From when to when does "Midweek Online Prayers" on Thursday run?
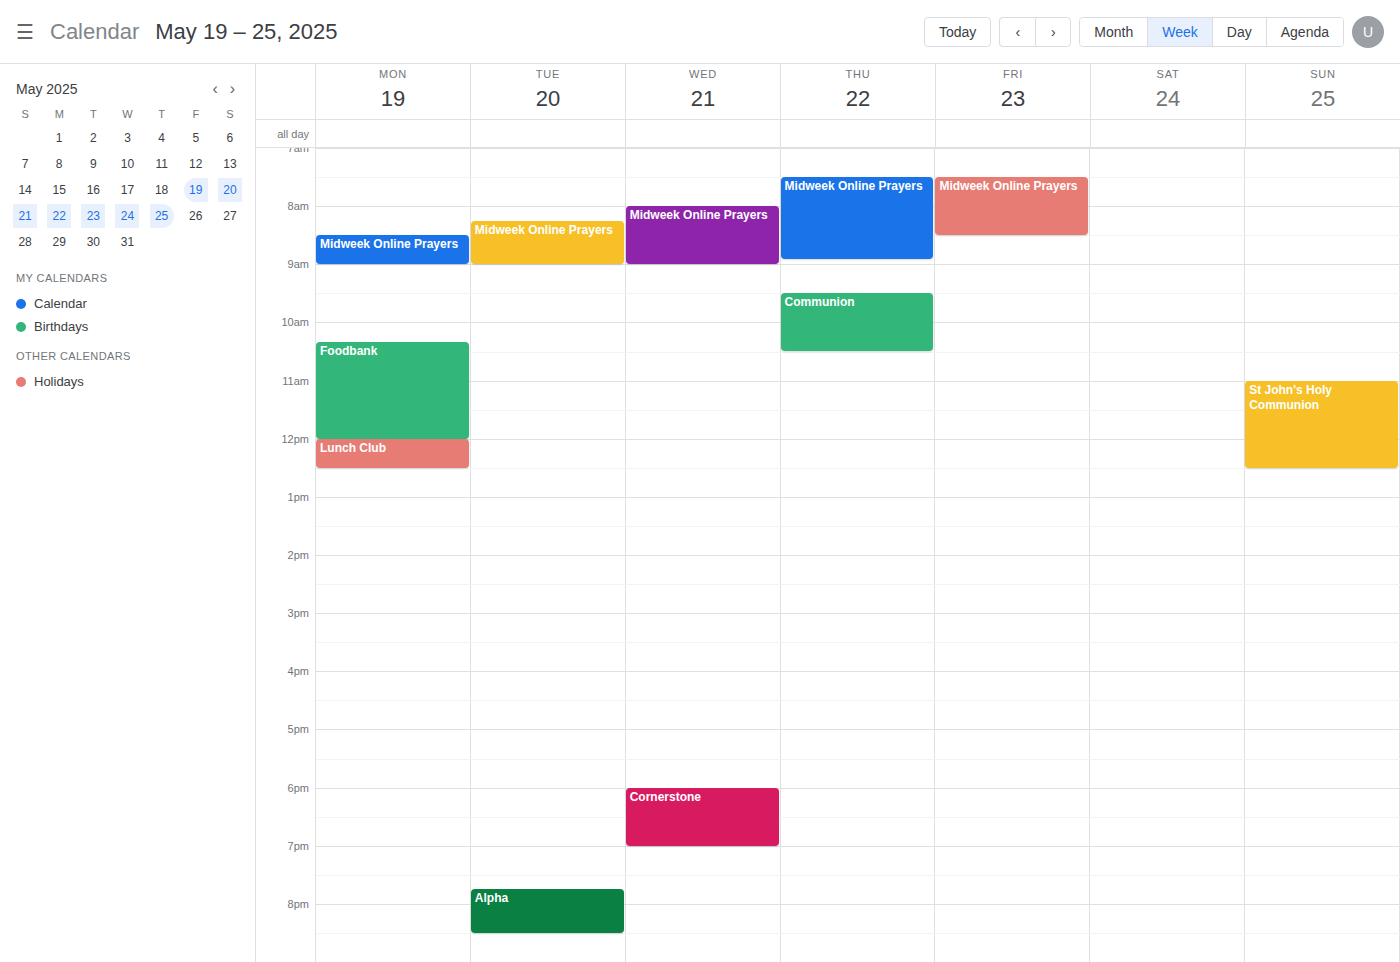
7:30 AM to 8:55 AM